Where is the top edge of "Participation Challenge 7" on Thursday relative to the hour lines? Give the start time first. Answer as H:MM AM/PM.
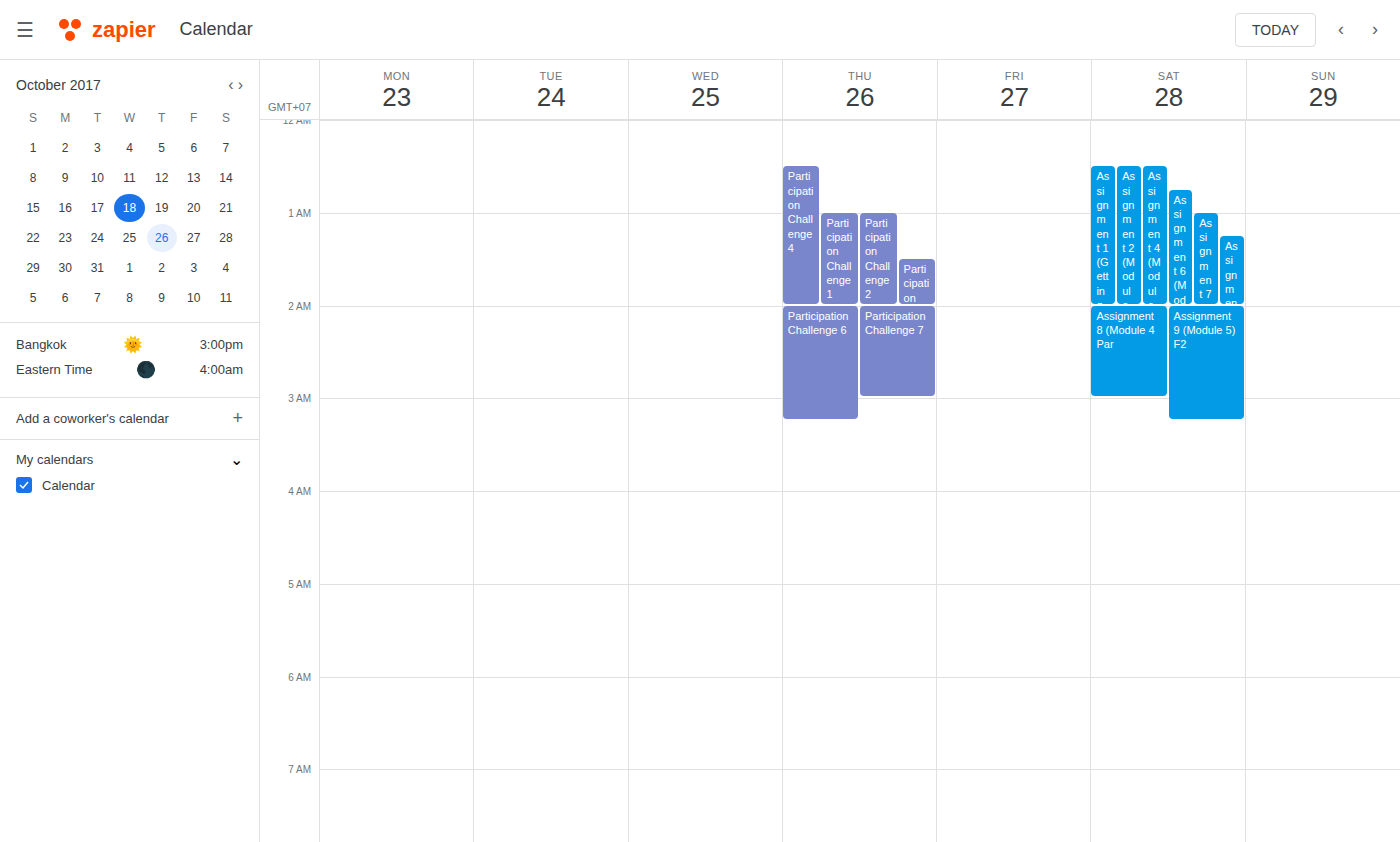
2:00 AM -- exactly on the 2 AM line.